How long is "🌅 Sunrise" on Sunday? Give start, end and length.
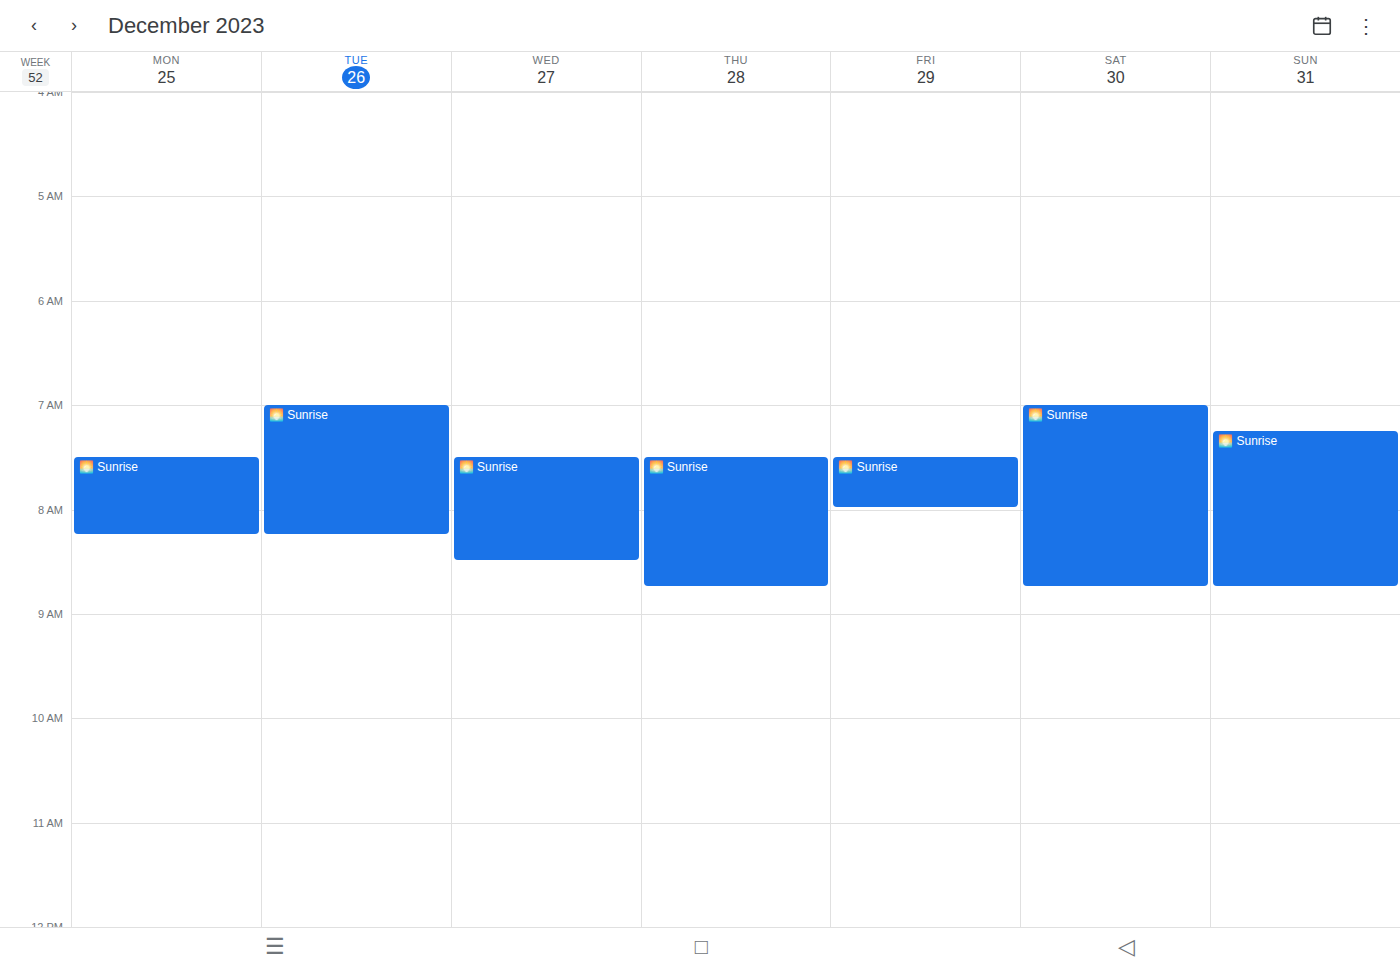
7:15 AM to 8:45 AM, 1 hour 30 minutes